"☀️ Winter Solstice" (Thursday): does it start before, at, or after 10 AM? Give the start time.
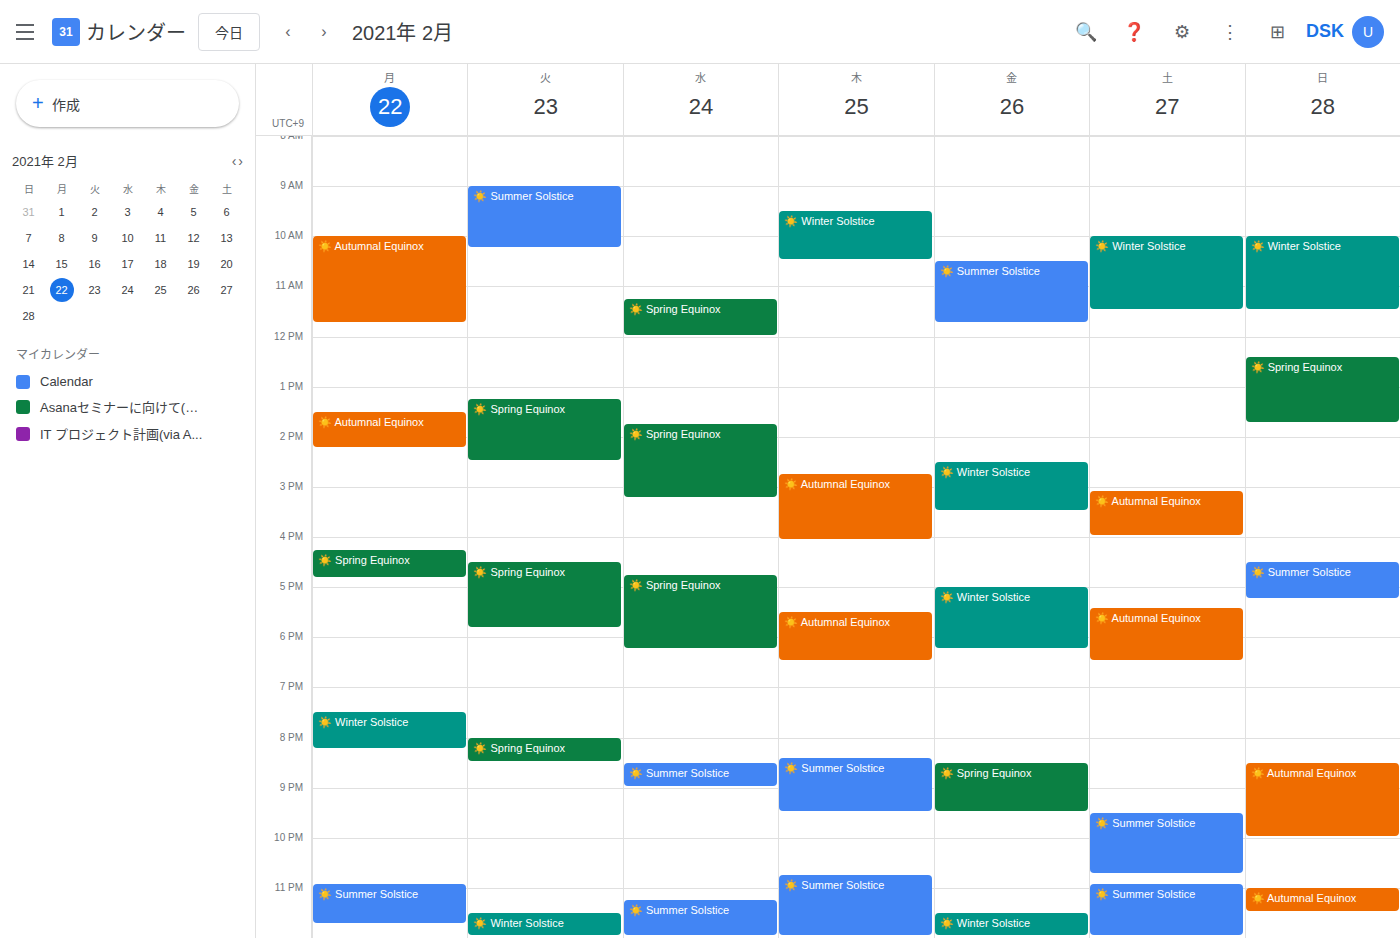
9:30 AM -- before 10 AM, 30 minutes above the 10 AM line.